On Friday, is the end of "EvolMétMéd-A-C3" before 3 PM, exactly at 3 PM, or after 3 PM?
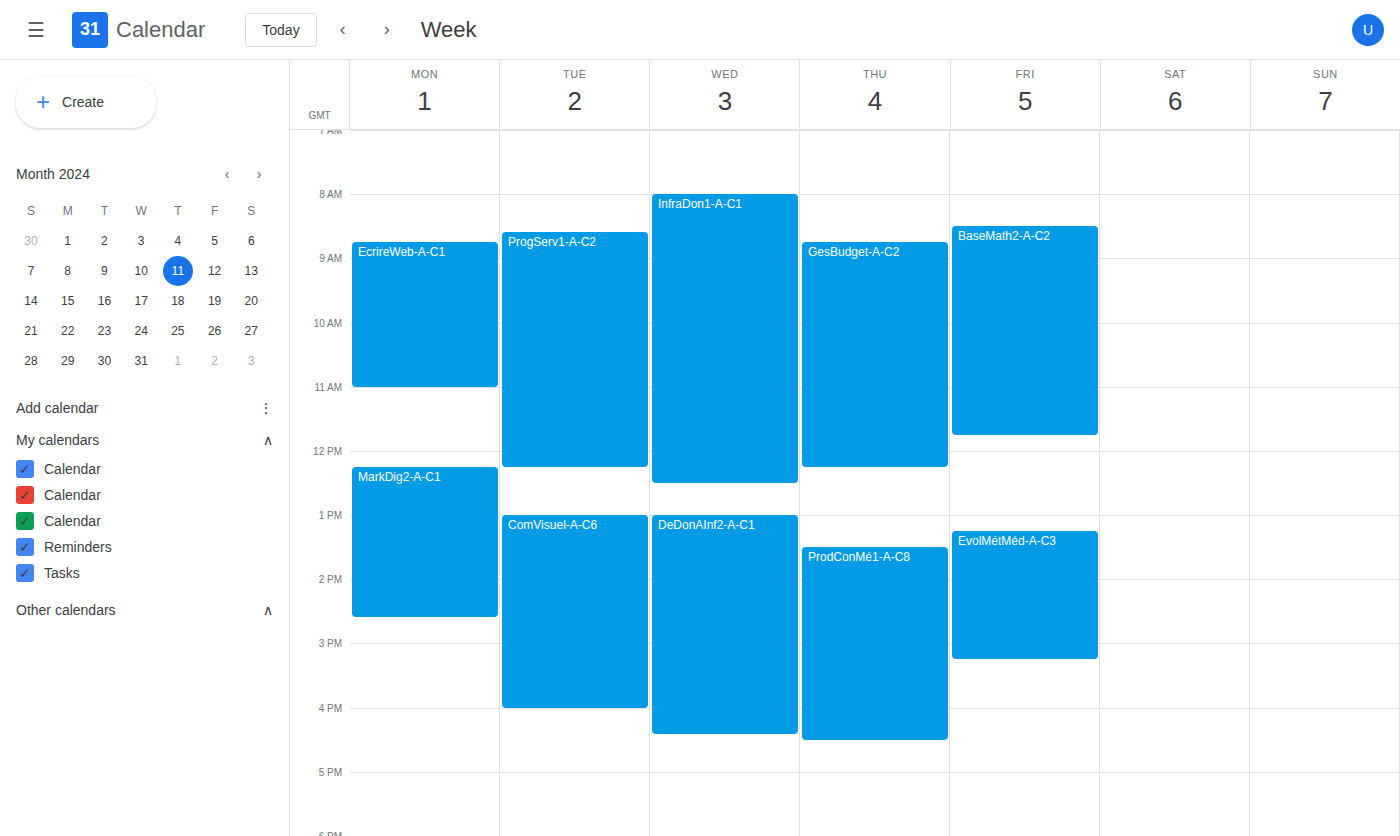
3:15 PM -- after 3 PM, 15 minutes below the 3 PM line.